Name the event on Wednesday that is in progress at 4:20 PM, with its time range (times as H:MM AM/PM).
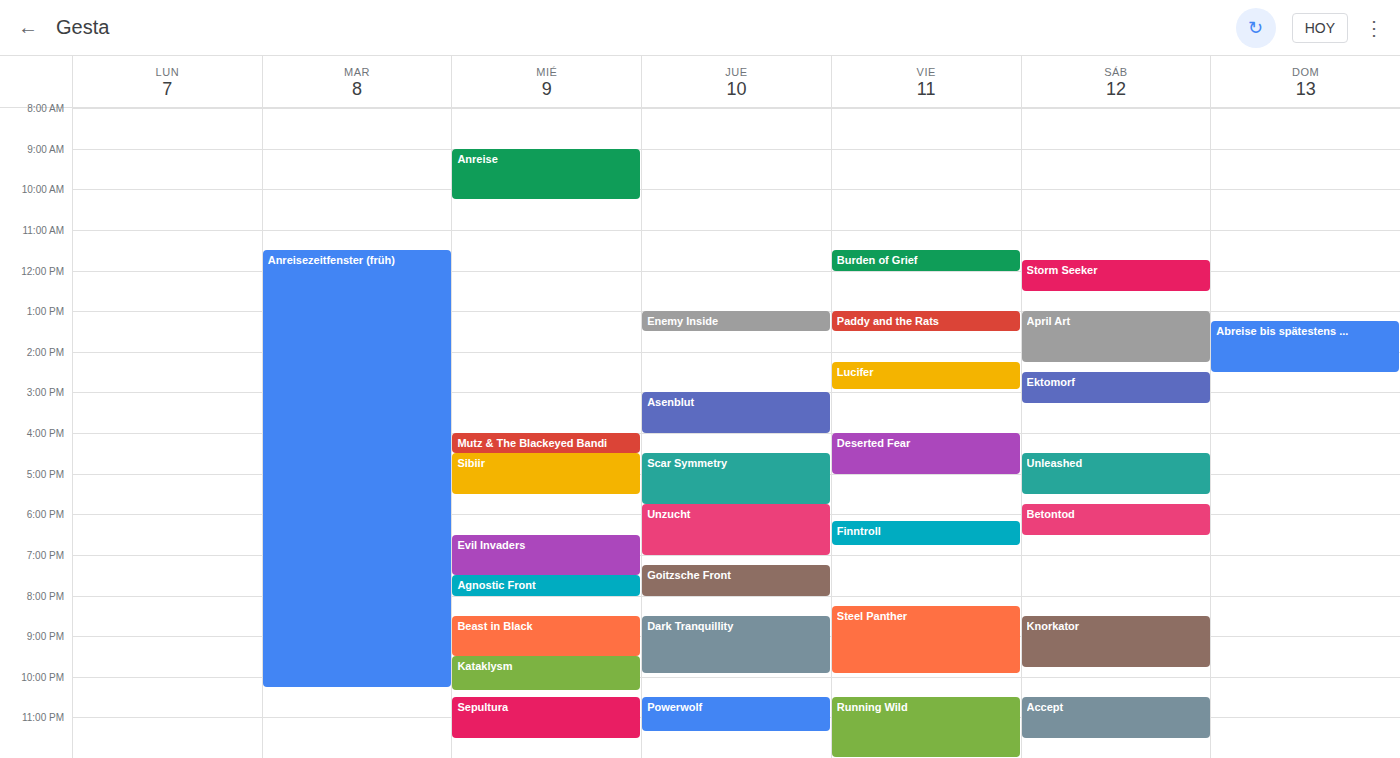
"Mutz & The Blackeyed Bandi", 4:00 PM to 4:30 PM